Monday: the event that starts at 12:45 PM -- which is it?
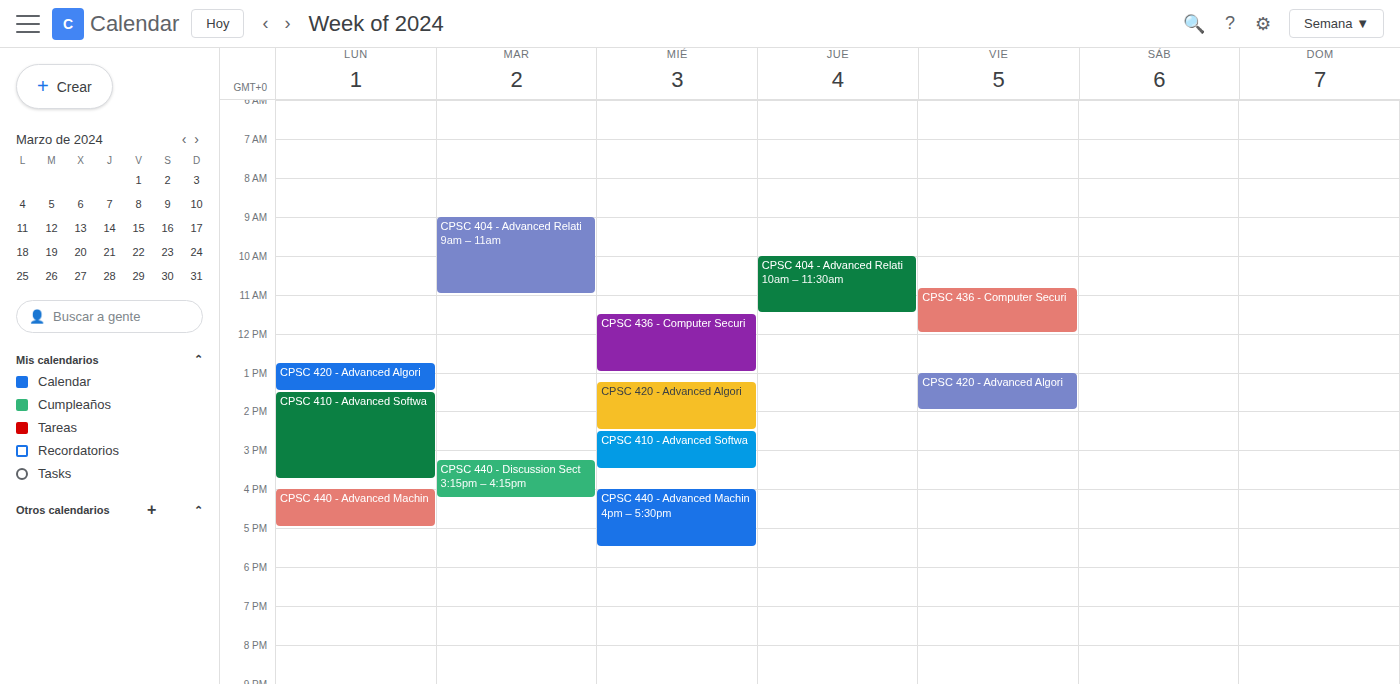
"CPSC 420 - Advanced Algori"